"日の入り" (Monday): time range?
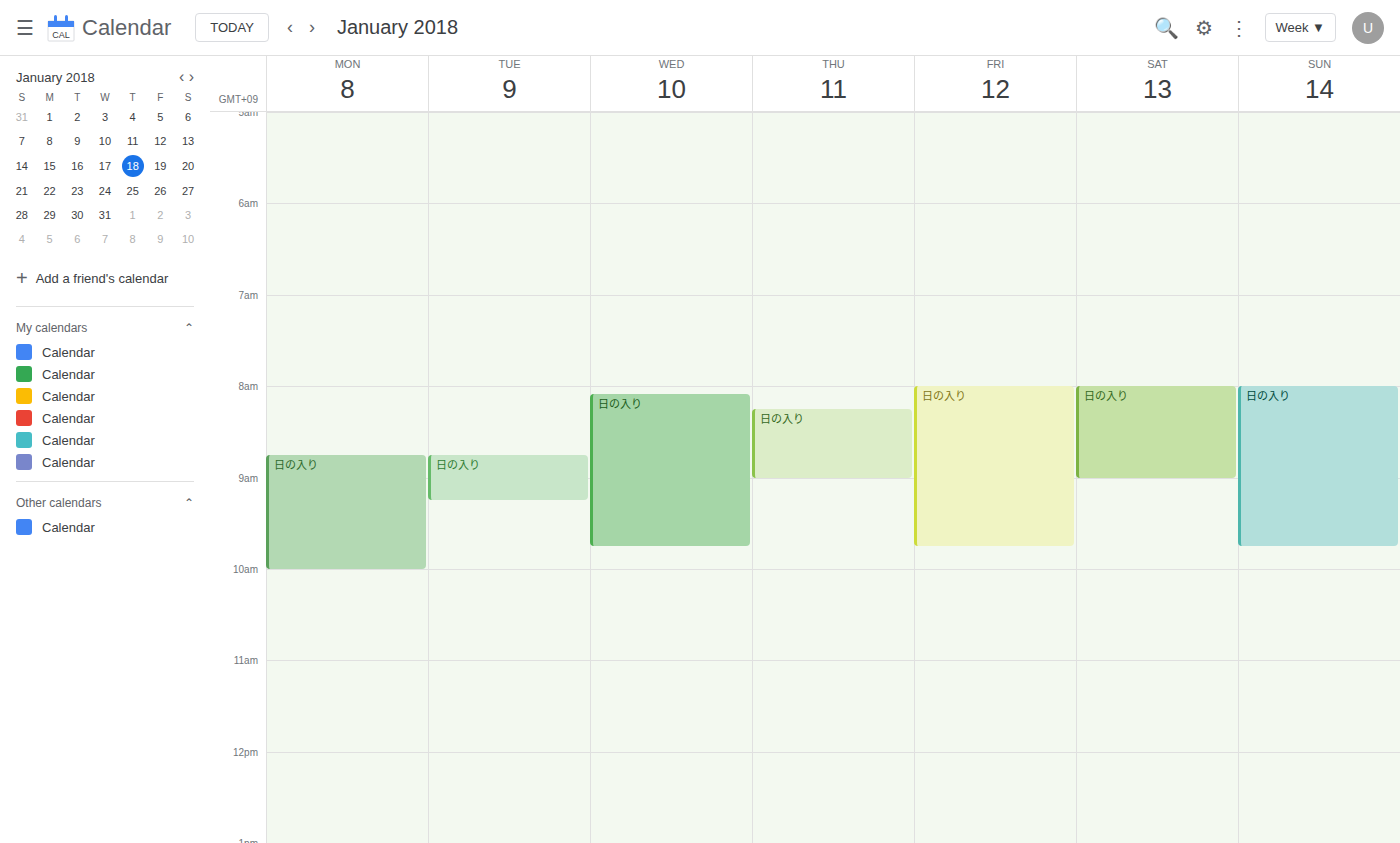
8:45 AM to 10:00 AM